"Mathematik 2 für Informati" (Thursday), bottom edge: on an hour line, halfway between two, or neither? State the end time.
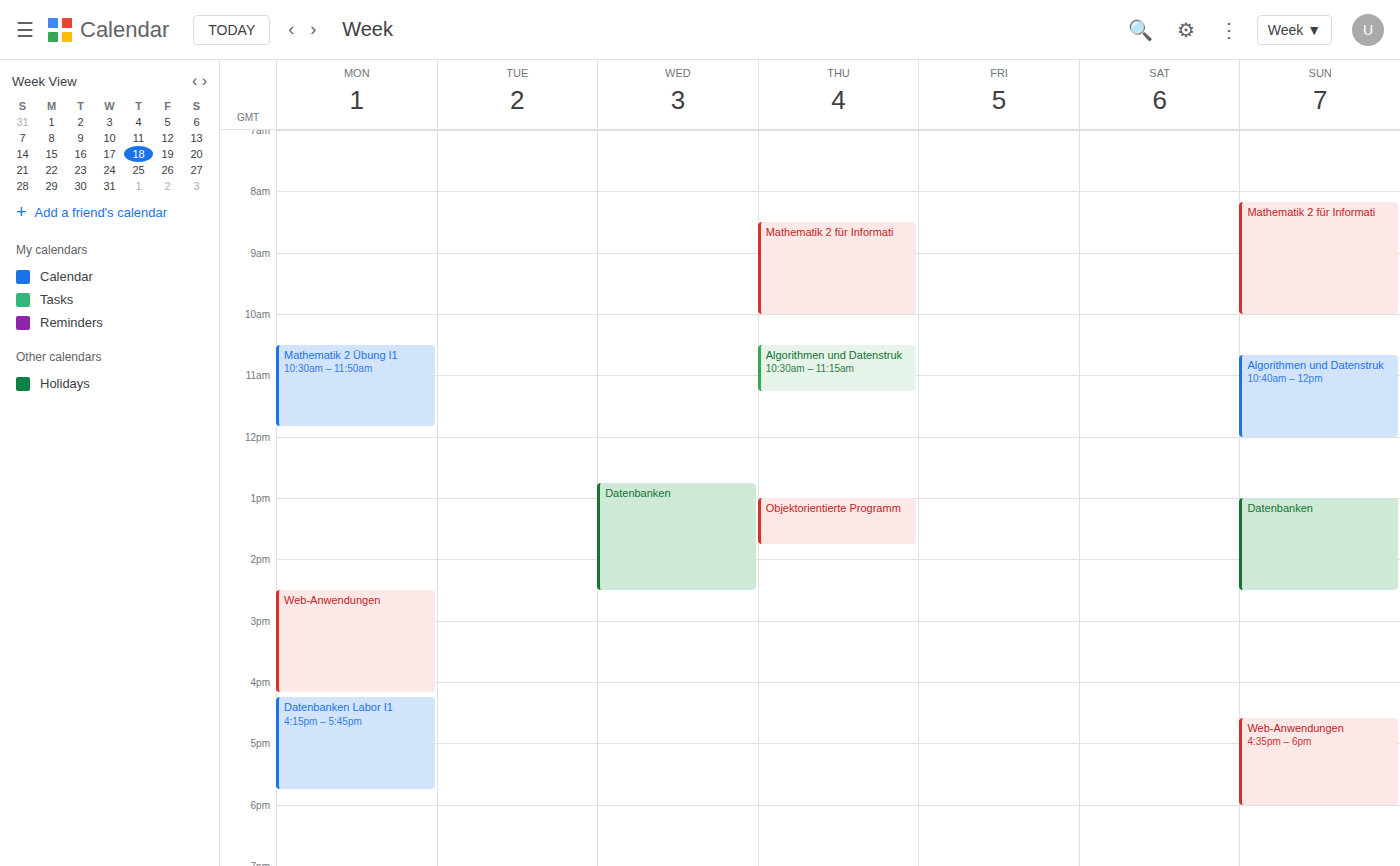
10:00 -- exactly on the 10:00 line.